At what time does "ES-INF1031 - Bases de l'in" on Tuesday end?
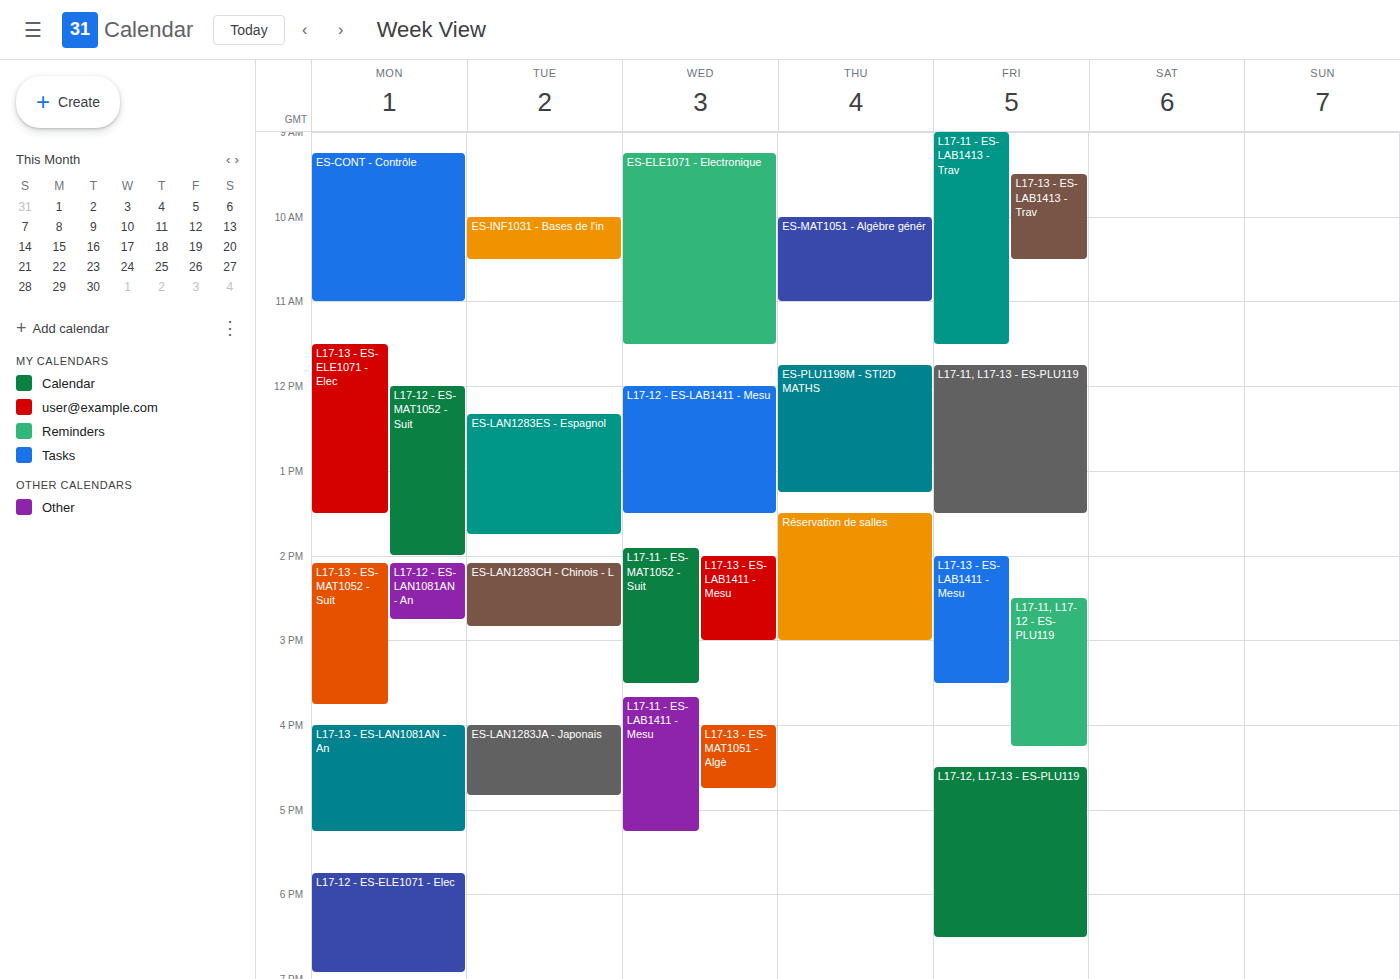
10:30 AM